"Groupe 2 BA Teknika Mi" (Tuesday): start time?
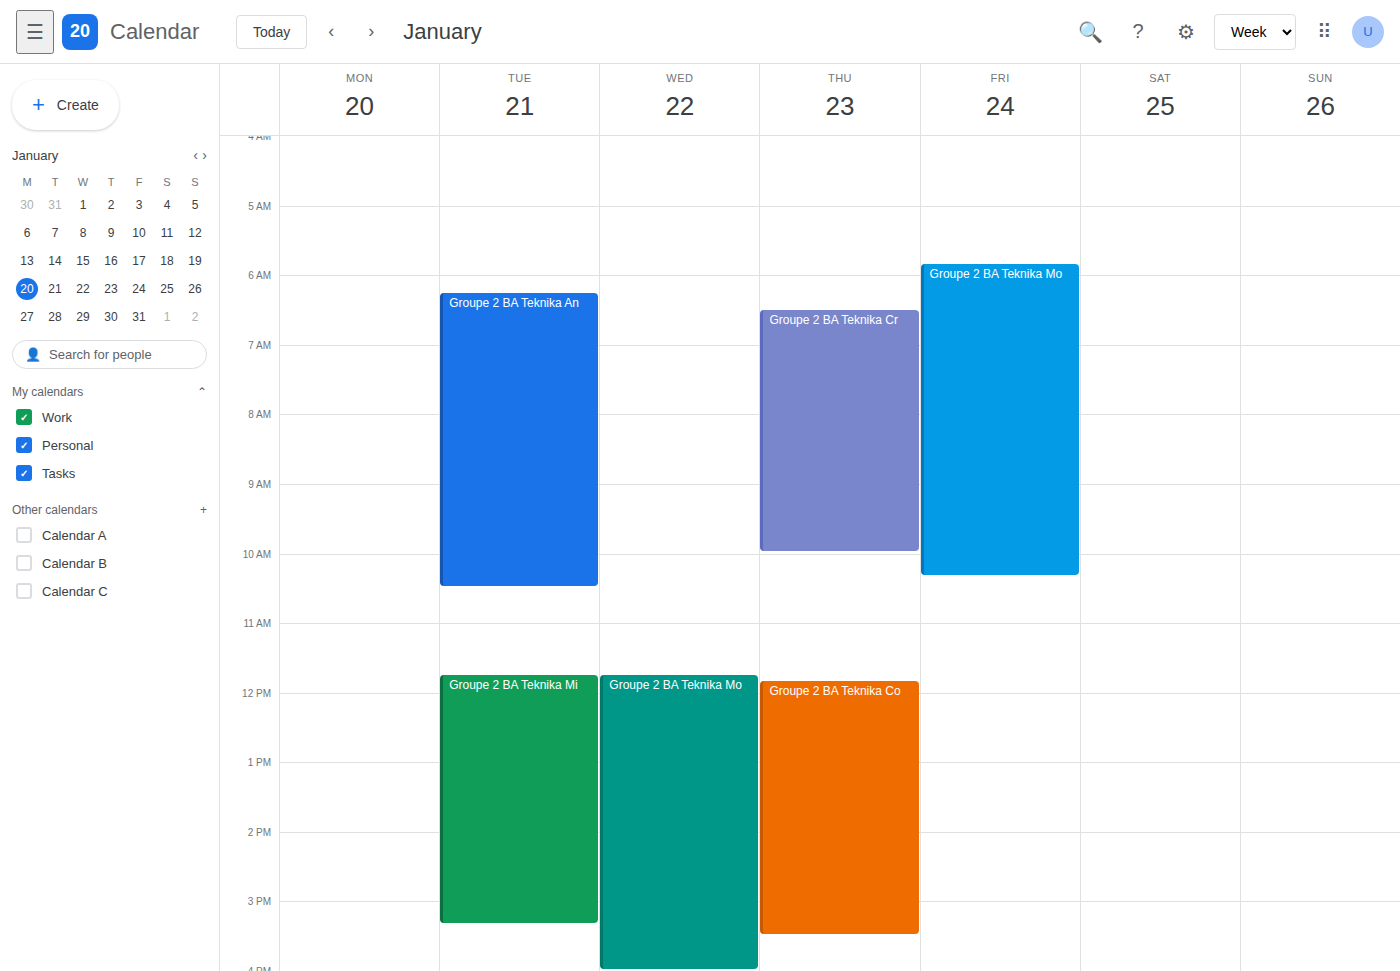
11:45 AM